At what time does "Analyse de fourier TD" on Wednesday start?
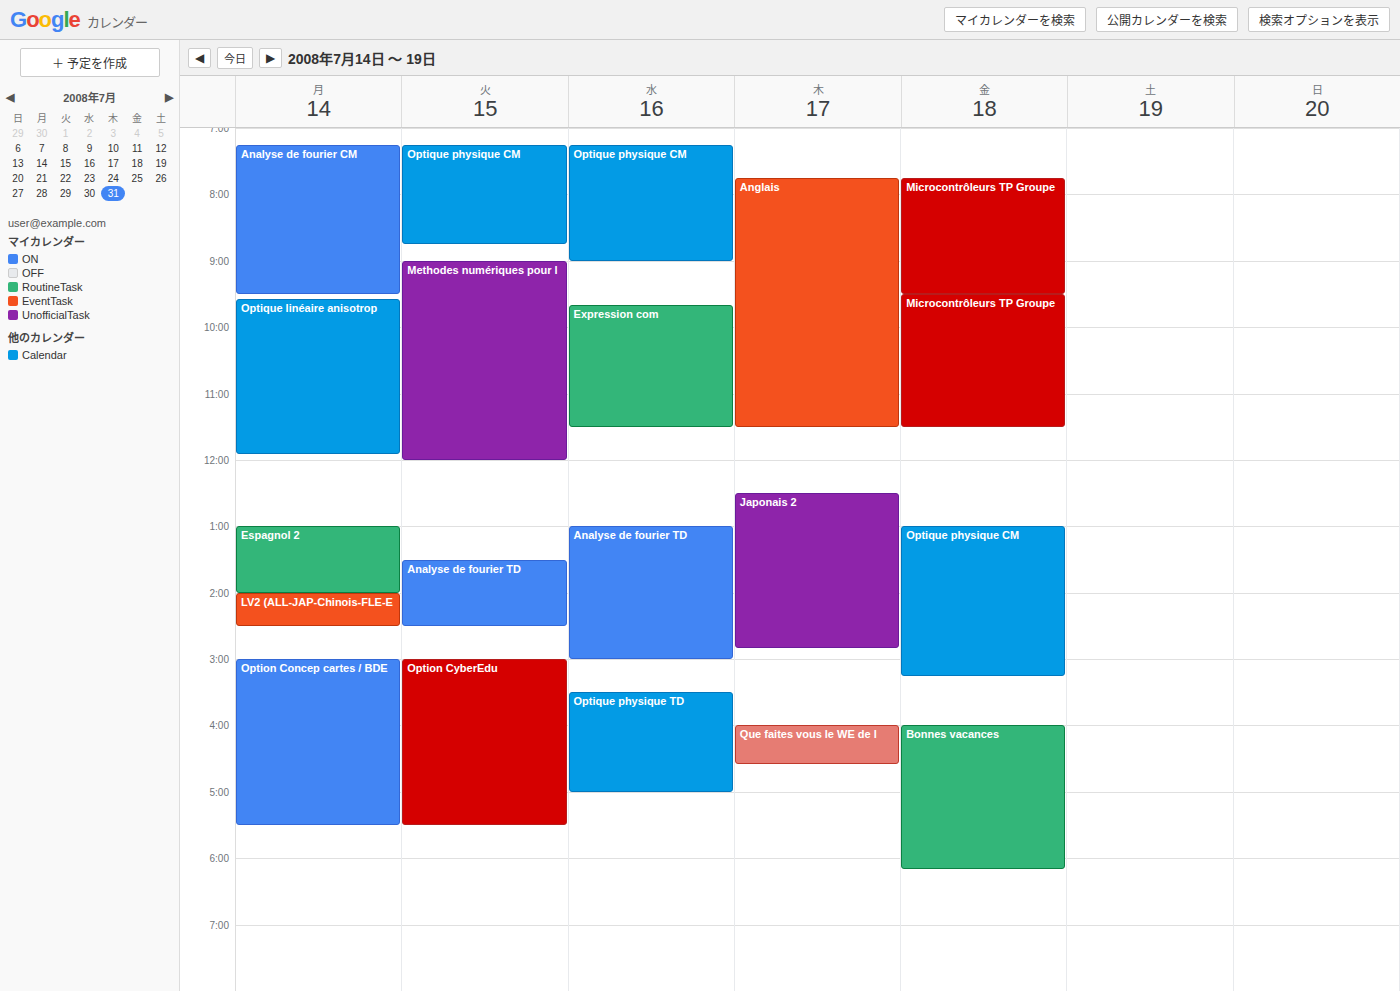
1:00 PM